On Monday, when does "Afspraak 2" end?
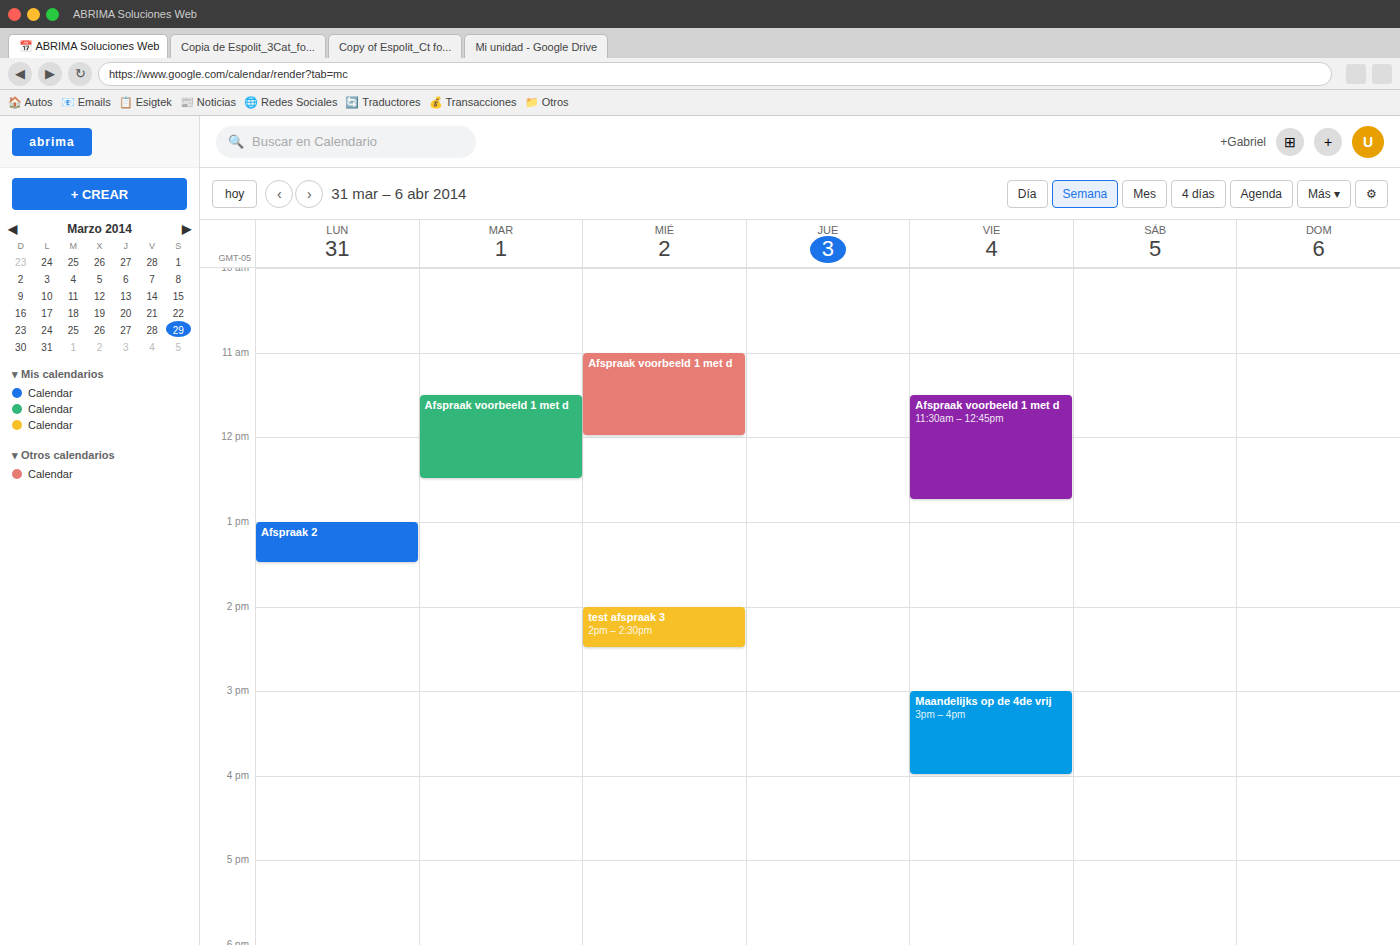
1:30 PM